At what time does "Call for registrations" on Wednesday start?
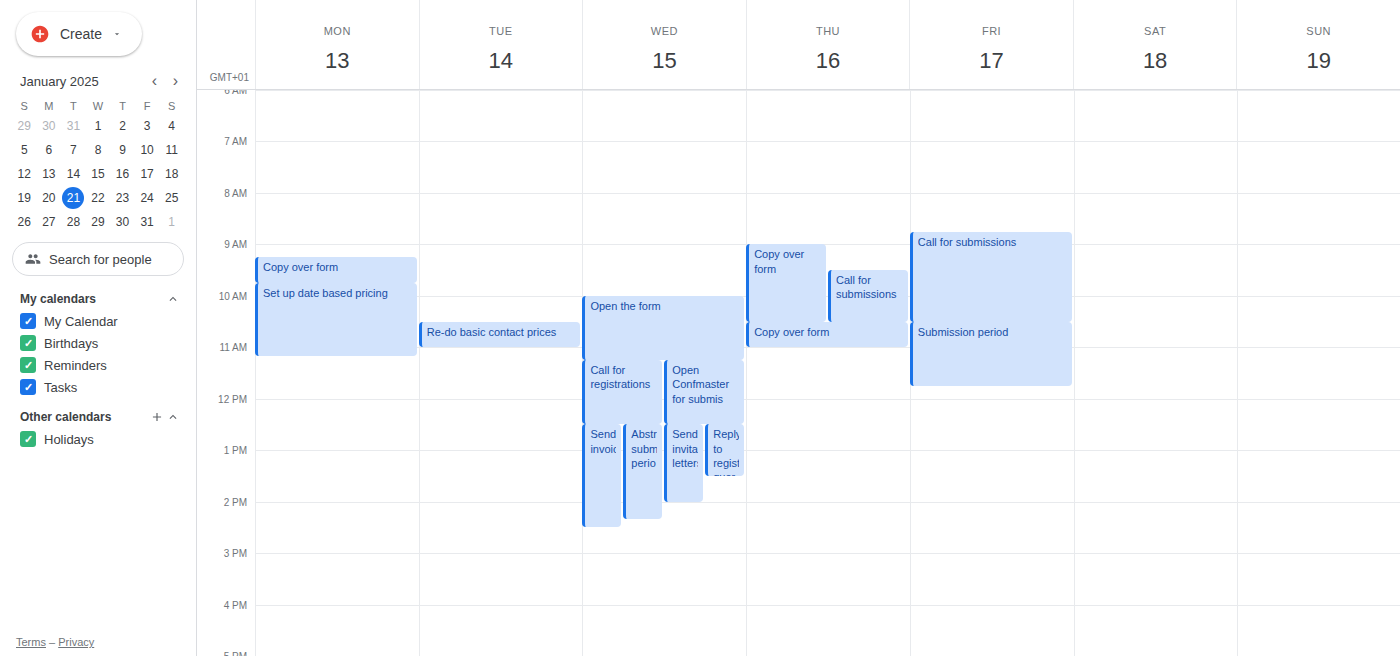
11:15 AM